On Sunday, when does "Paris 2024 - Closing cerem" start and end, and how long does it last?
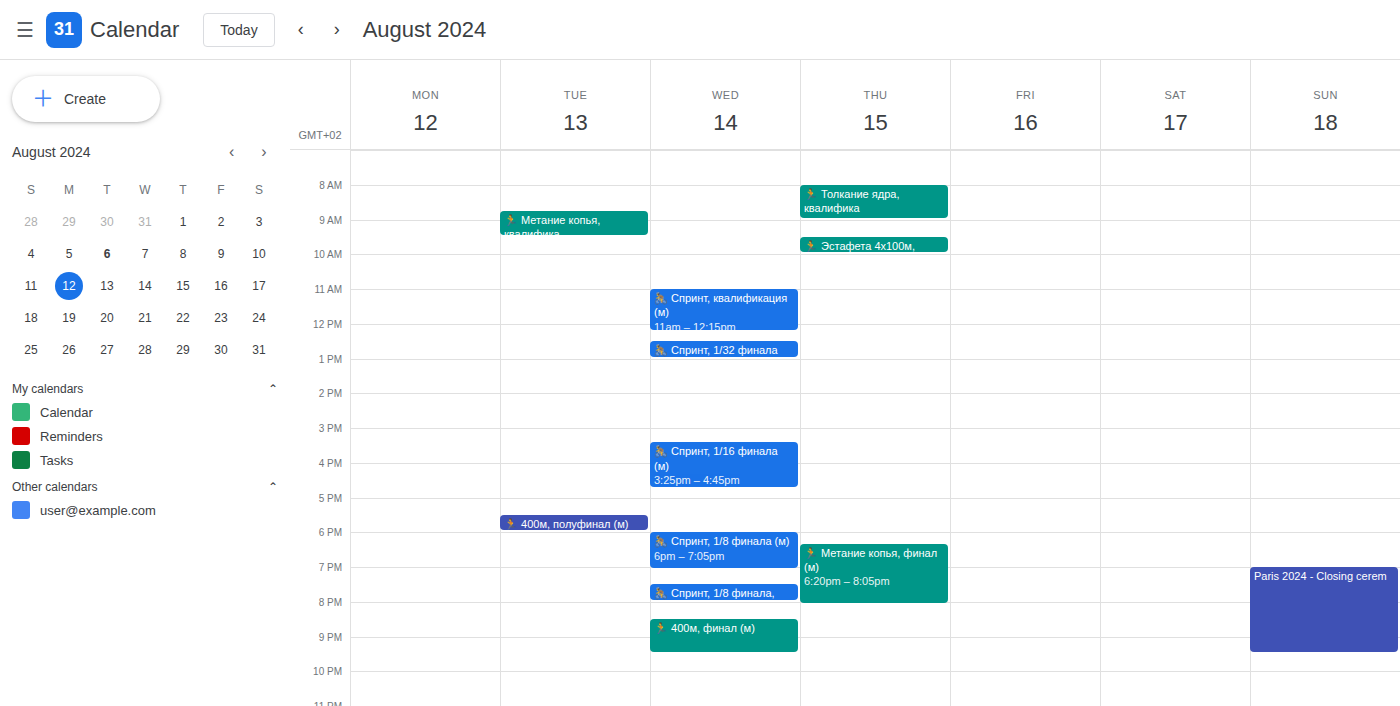
7:00 PM to 9:30 PM, 2 hours 30 minutes